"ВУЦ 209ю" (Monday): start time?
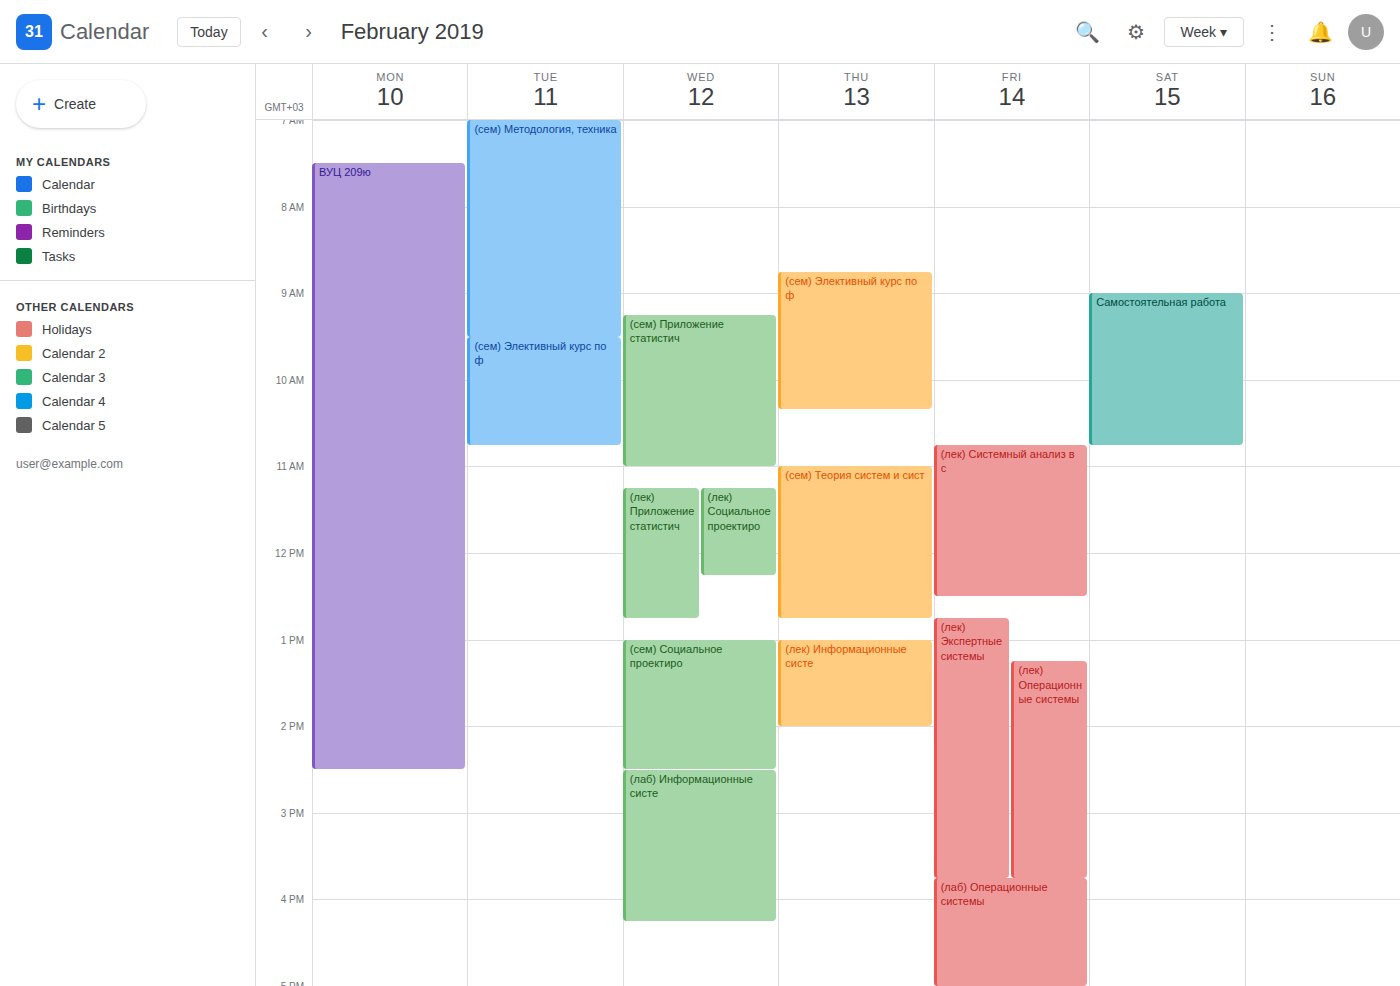
7:30 AM